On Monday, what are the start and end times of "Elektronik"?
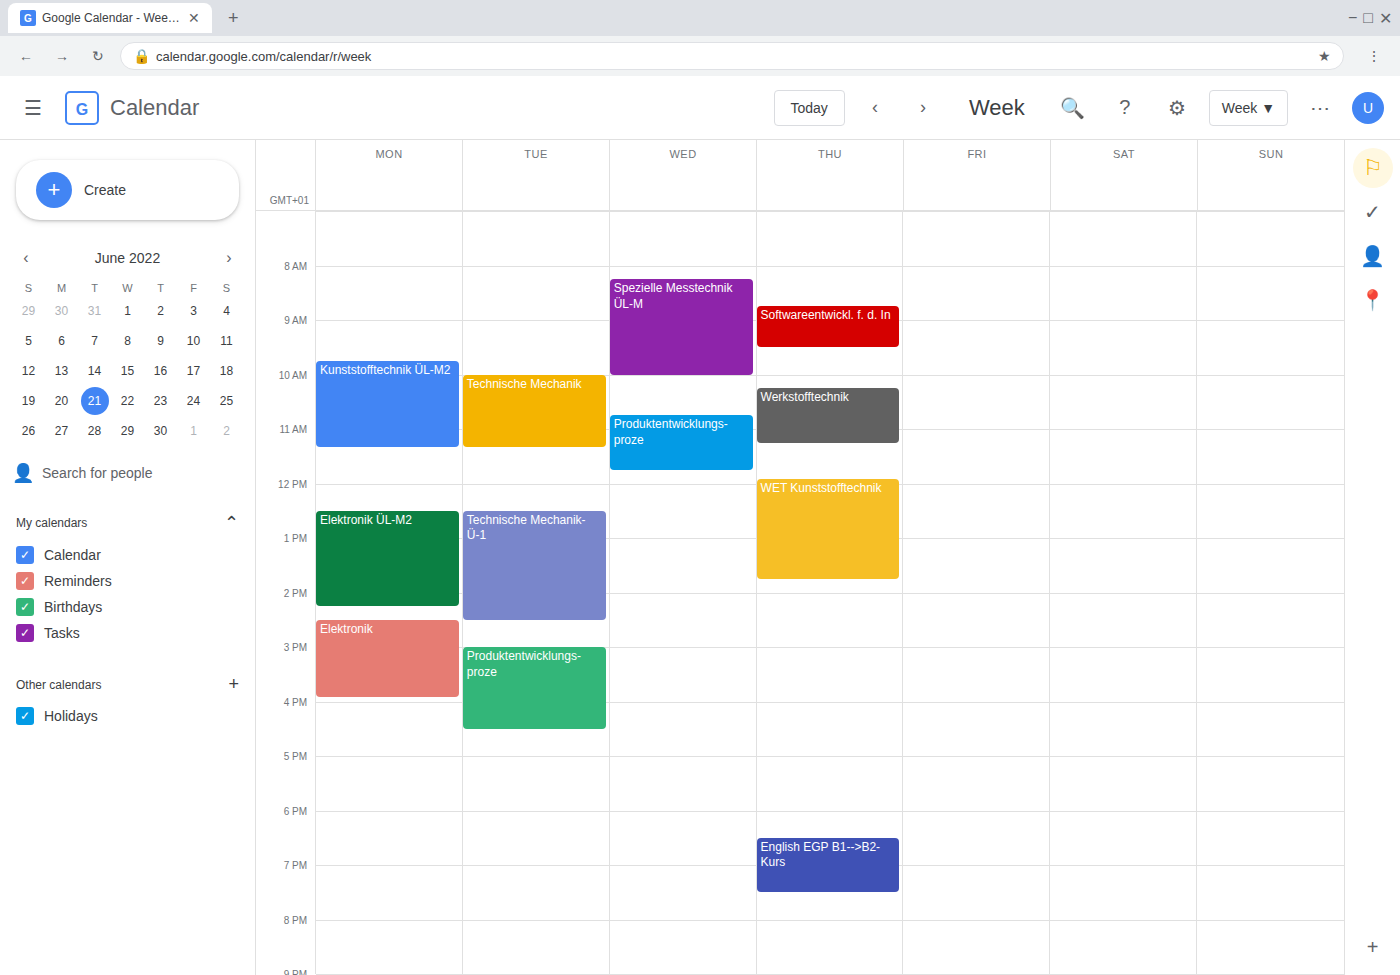
2:30 PM to 3:55 PM